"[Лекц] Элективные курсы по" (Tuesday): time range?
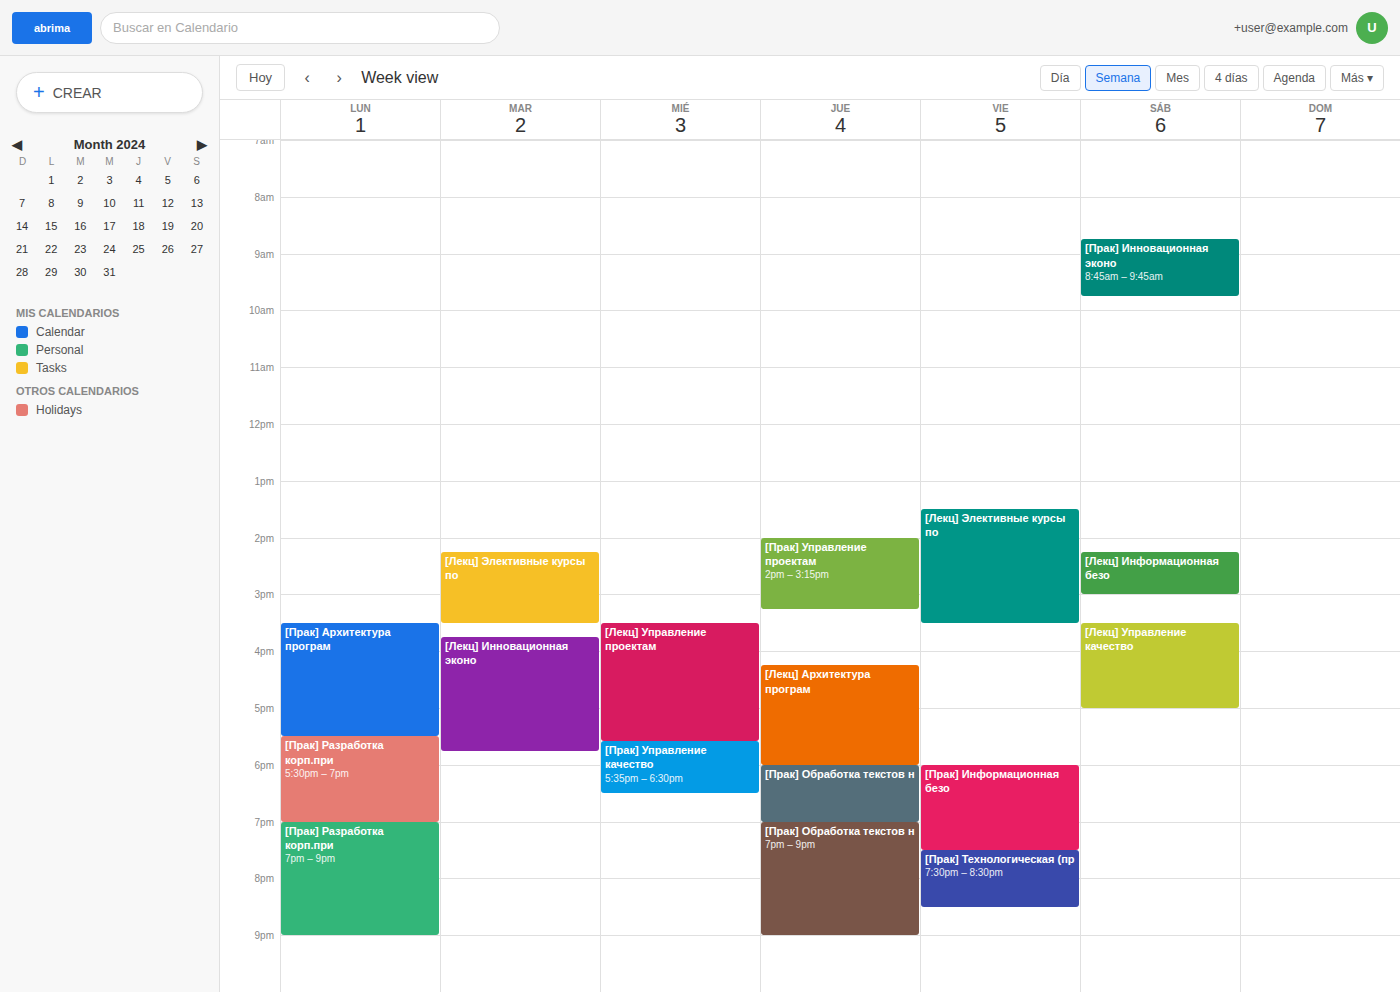
2:15 PM to 3:30 PM